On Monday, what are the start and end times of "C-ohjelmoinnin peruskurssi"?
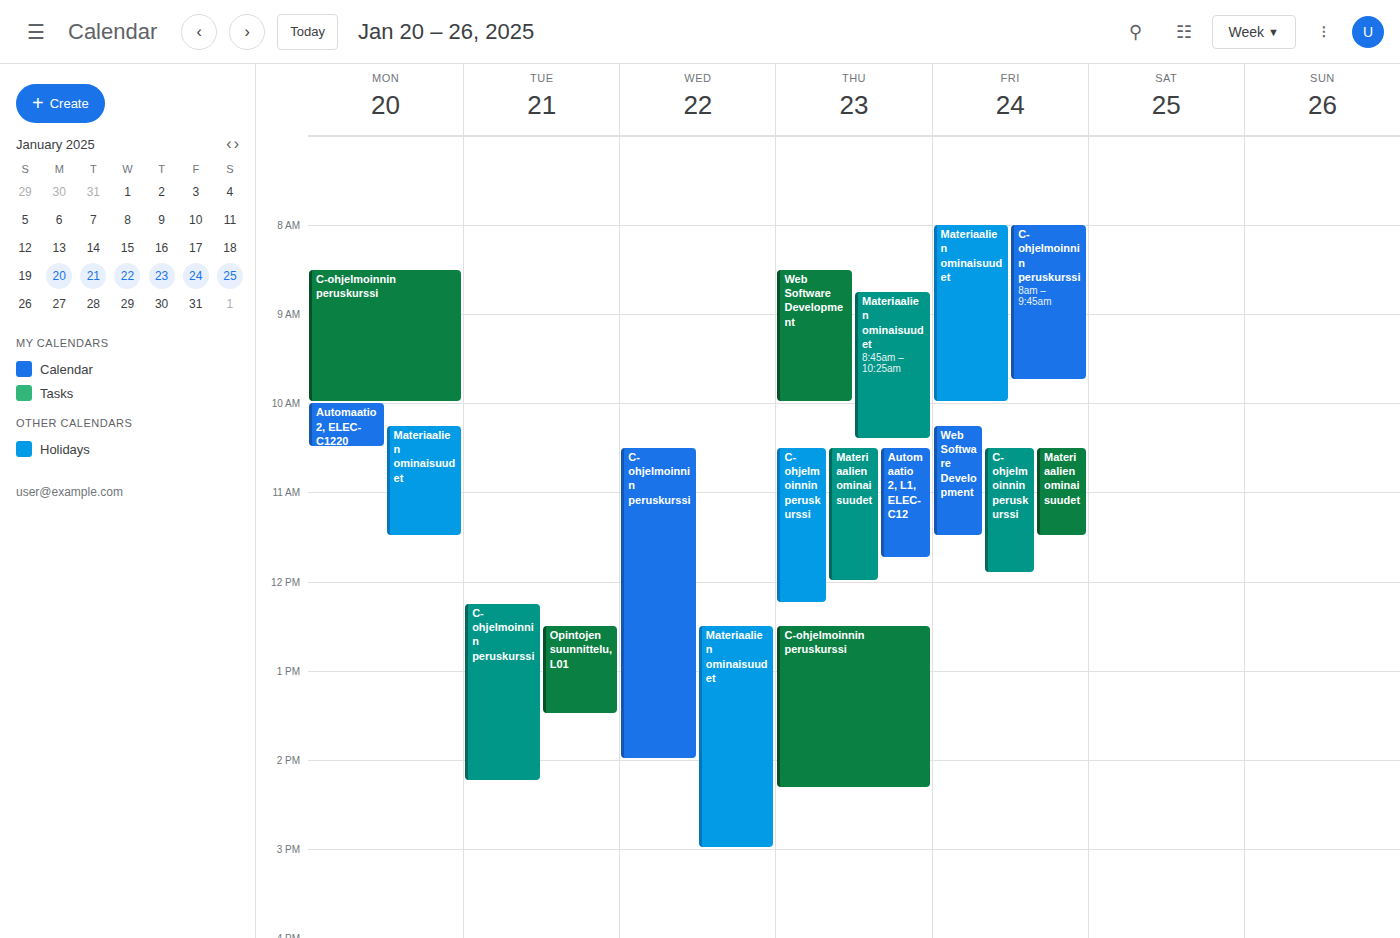
8:30 AM to 10:00 AM